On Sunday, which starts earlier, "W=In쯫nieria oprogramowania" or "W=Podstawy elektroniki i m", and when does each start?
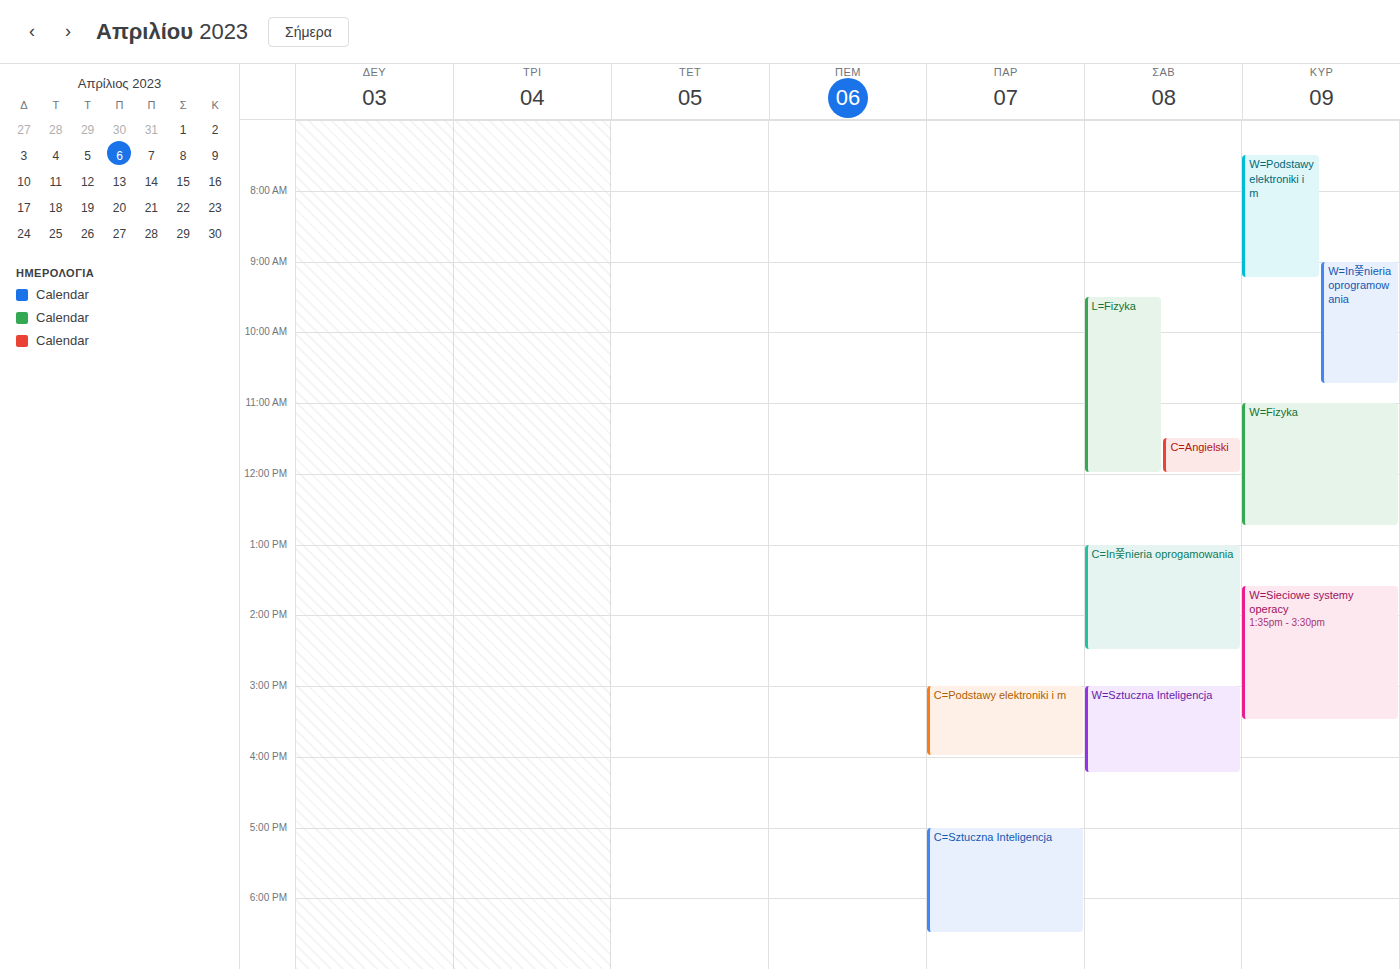
"W=Podstawy elektroniki i m" 7:30 AM; "W=In쯫nieria oprogramowania" 9:00 AM.